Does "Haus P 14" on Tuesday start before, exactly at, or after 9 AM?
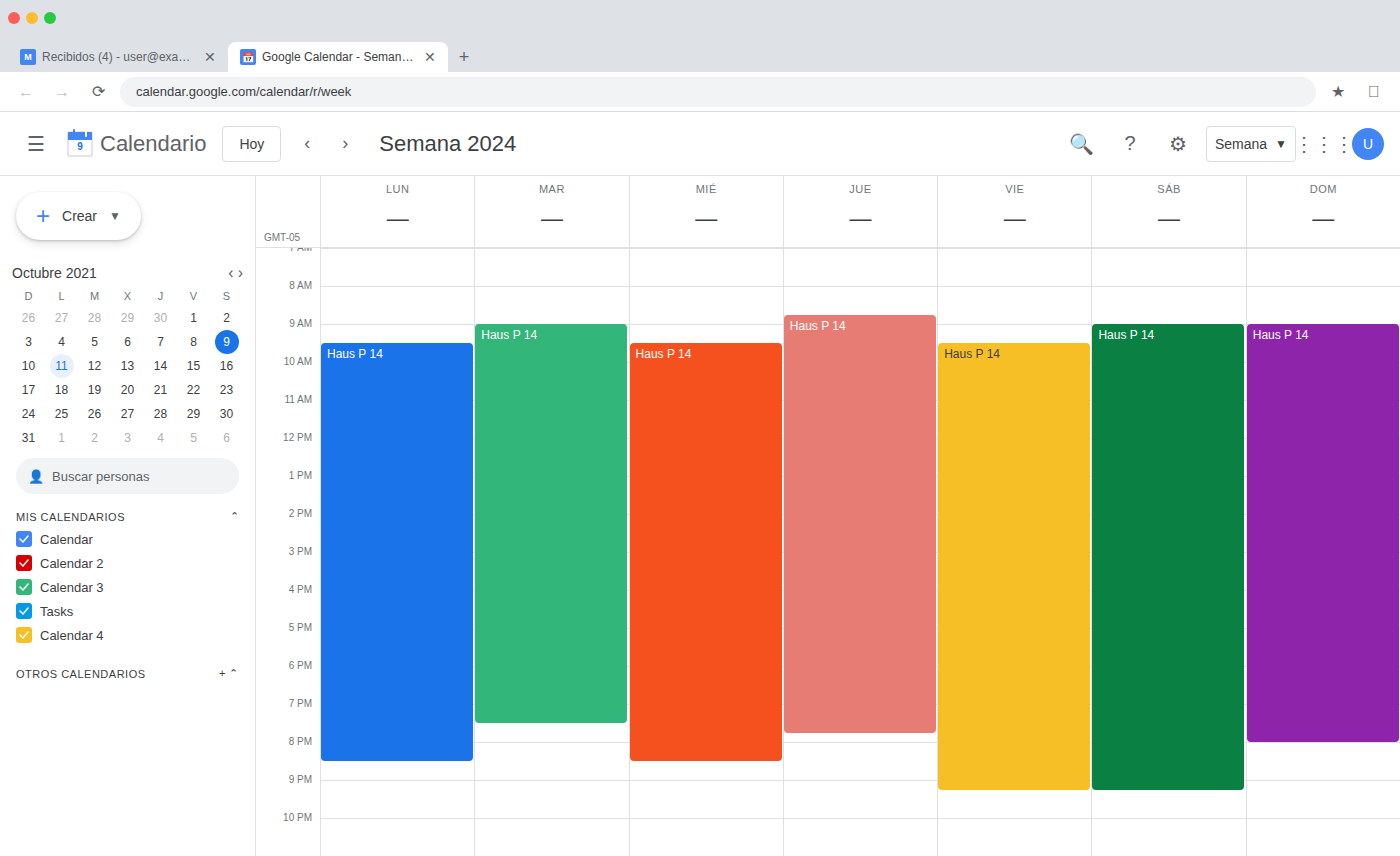
9:00 AM -- exactly at 9 AM, on the 9 AM line.